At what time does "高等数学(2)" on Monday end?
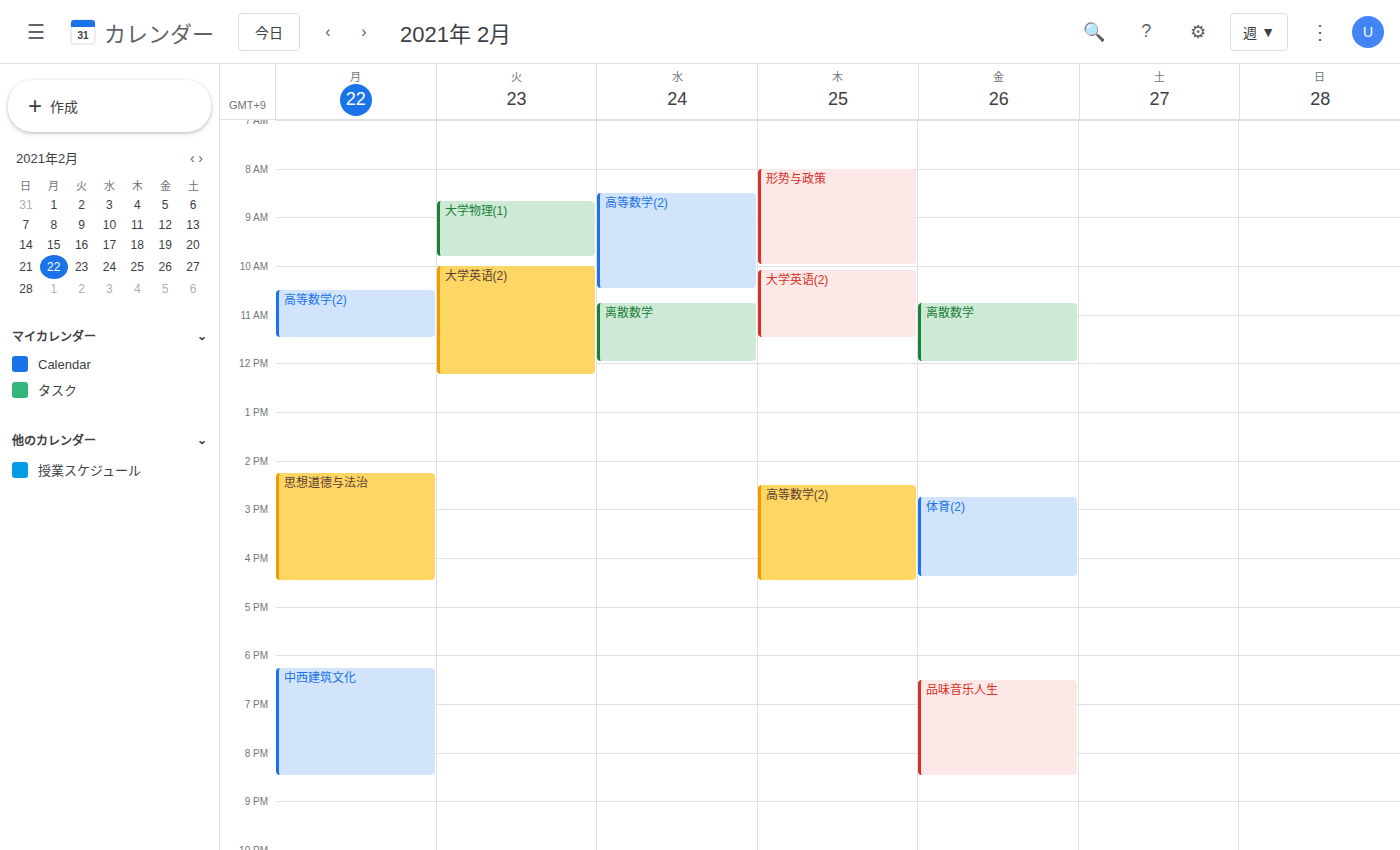
11:30 AM